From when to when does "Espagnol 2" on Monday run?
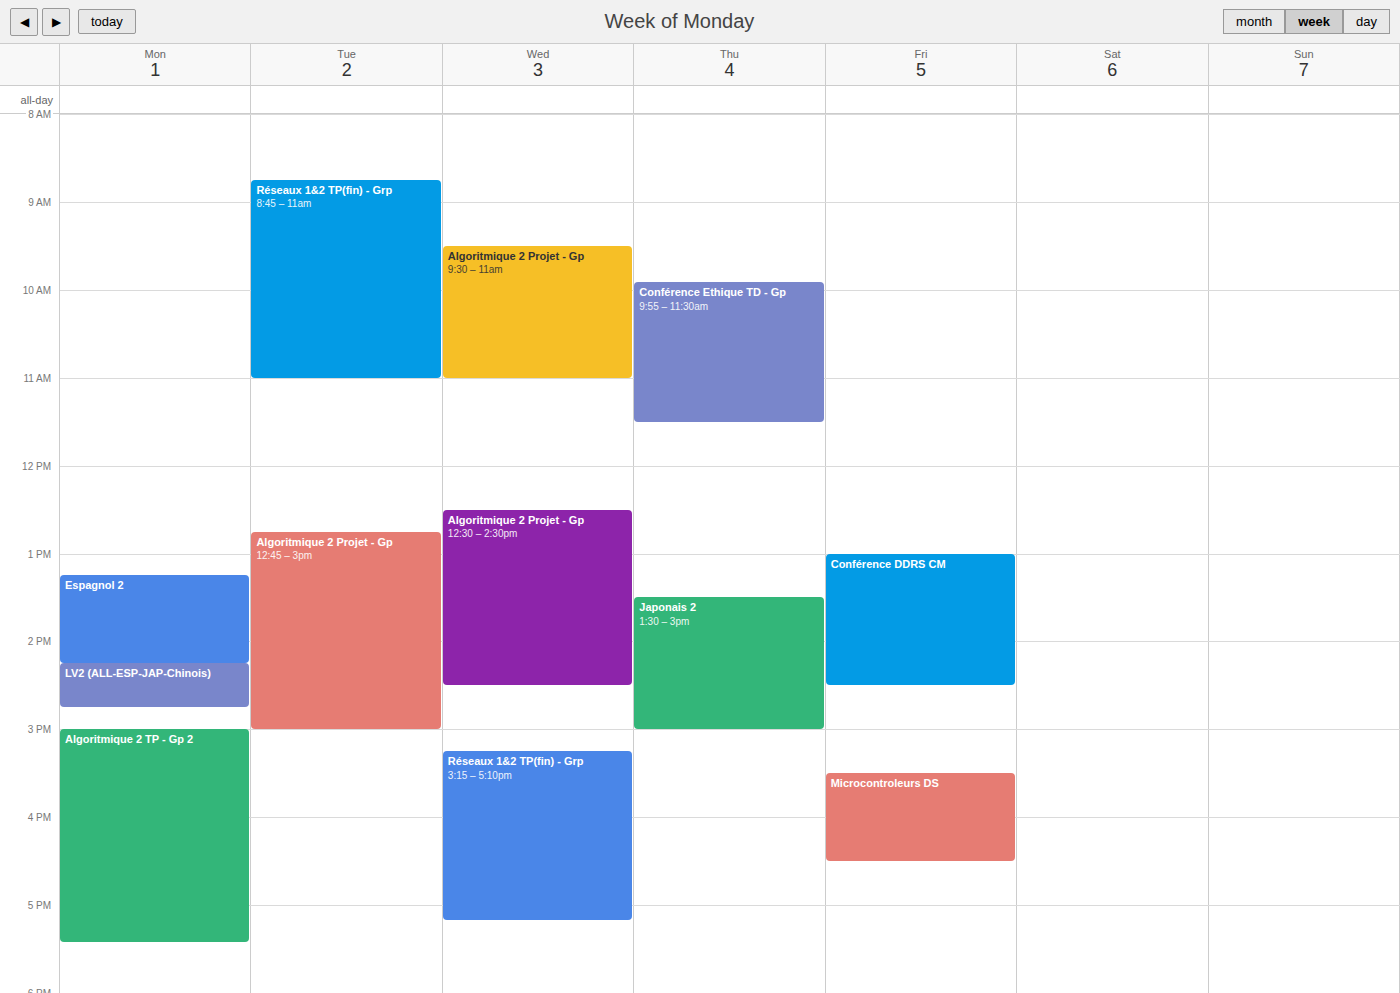
1:15 PM to 2:15 PM